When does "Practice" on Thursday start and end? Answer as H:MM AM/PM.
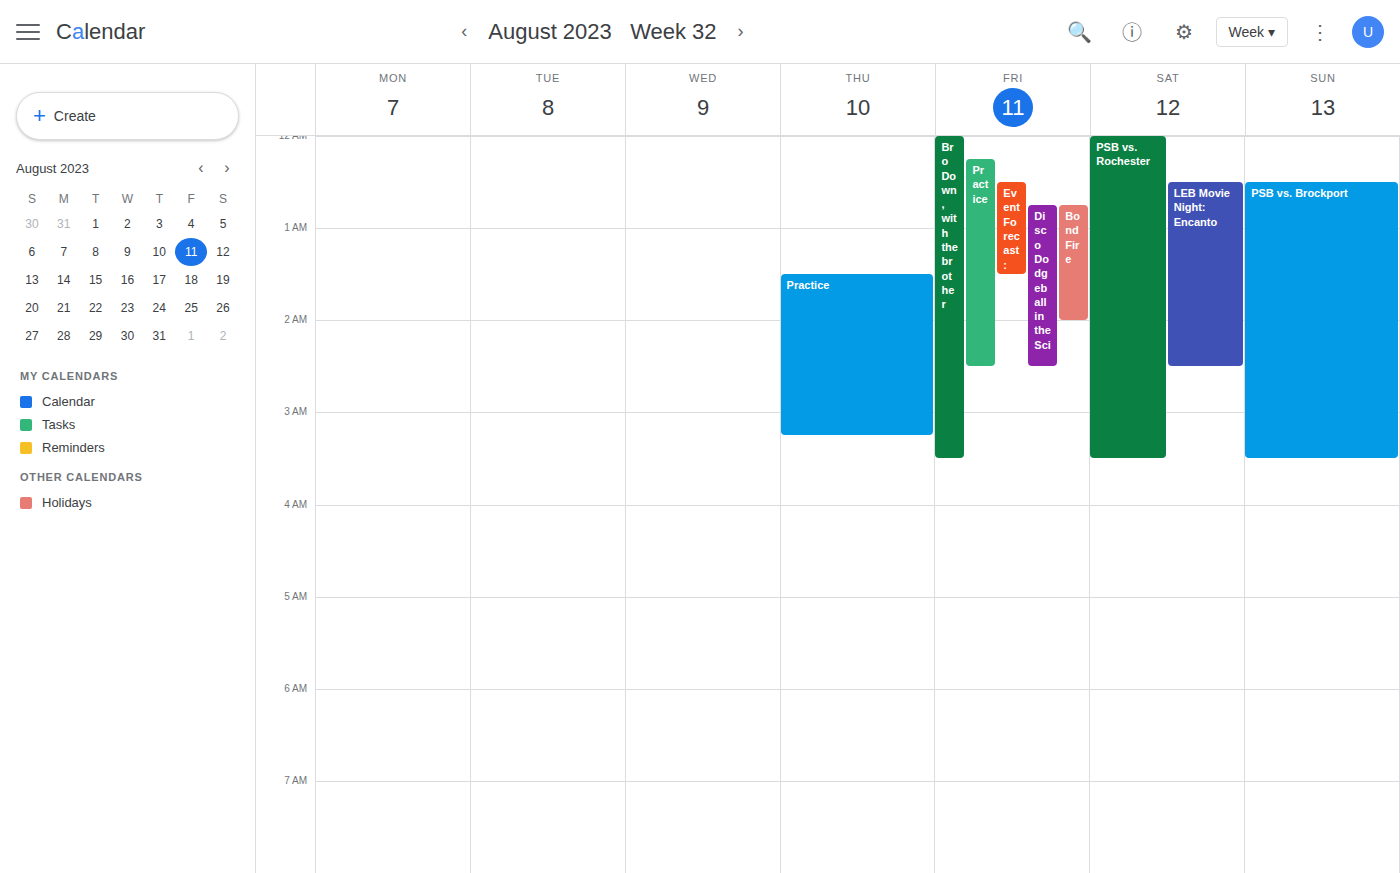
1:30 AM to 3:15 AM